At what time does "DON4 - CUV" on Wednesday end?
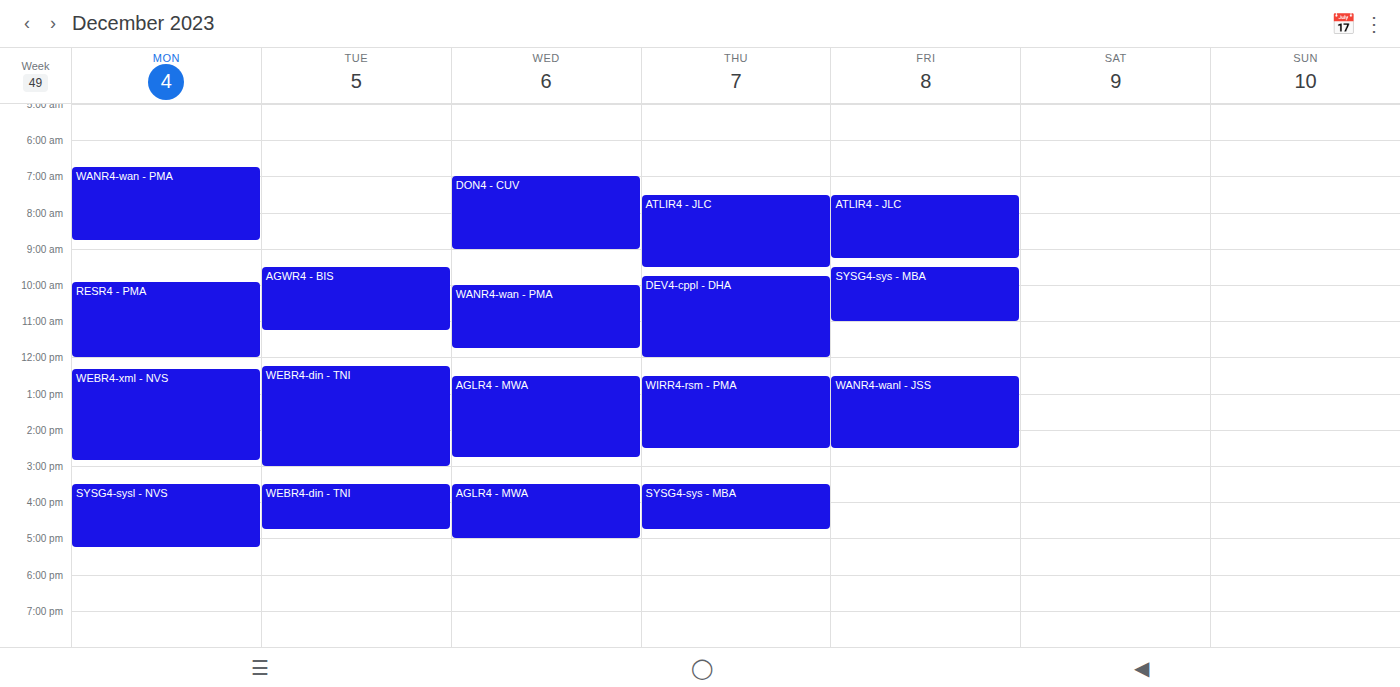
9:00 AM